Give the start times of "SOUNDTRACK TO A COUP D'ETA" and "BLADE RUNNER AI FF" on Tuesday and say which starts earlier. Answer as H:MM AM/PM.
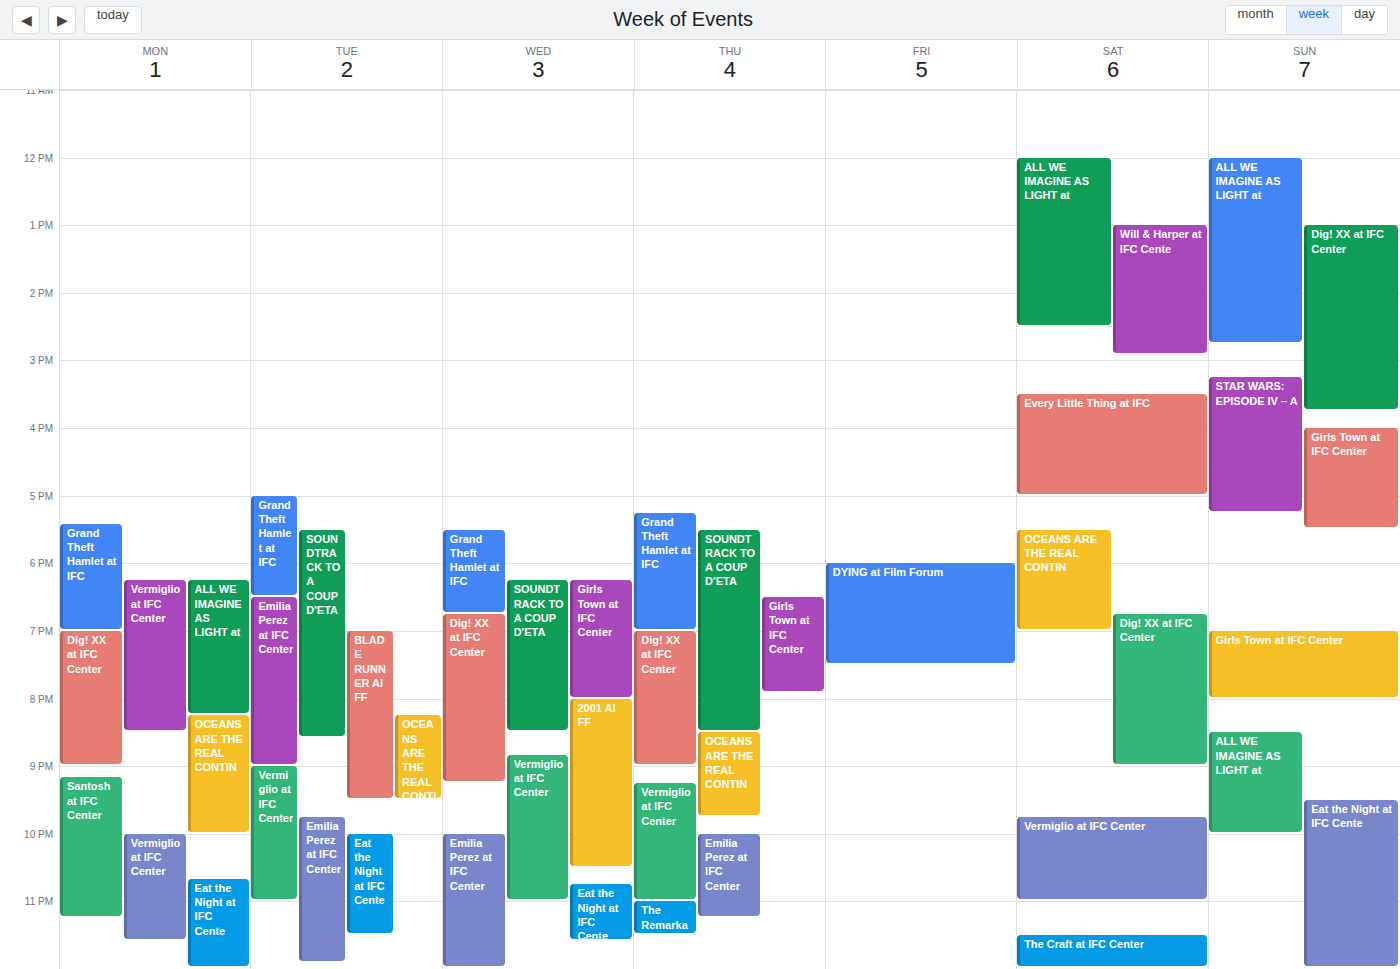
"SOUNDTRACK TO A COUP D'ETA" 5:30 PM; "BLADE RUNNER AI FF" 7:00 PM.